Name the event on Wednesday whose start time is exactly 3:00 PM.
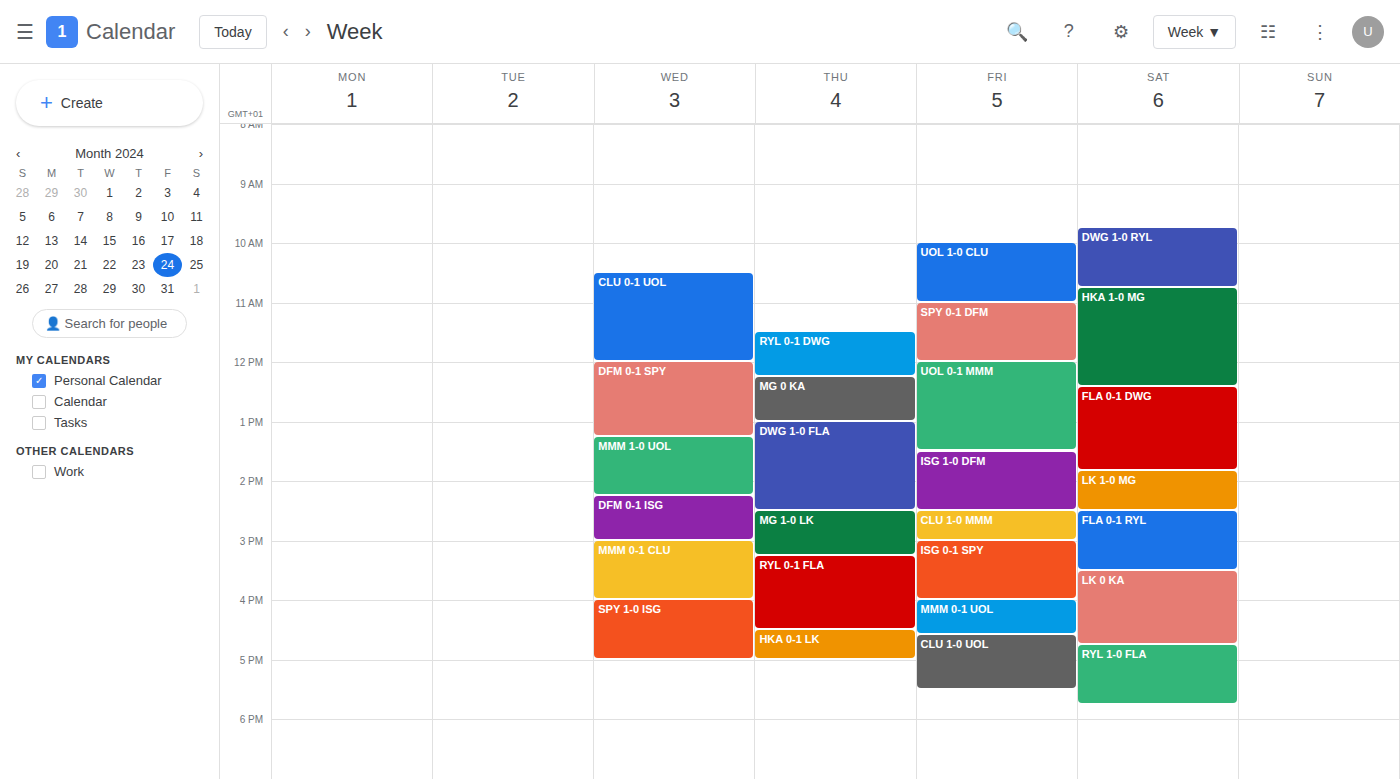
"MMM 0-1 CLU"